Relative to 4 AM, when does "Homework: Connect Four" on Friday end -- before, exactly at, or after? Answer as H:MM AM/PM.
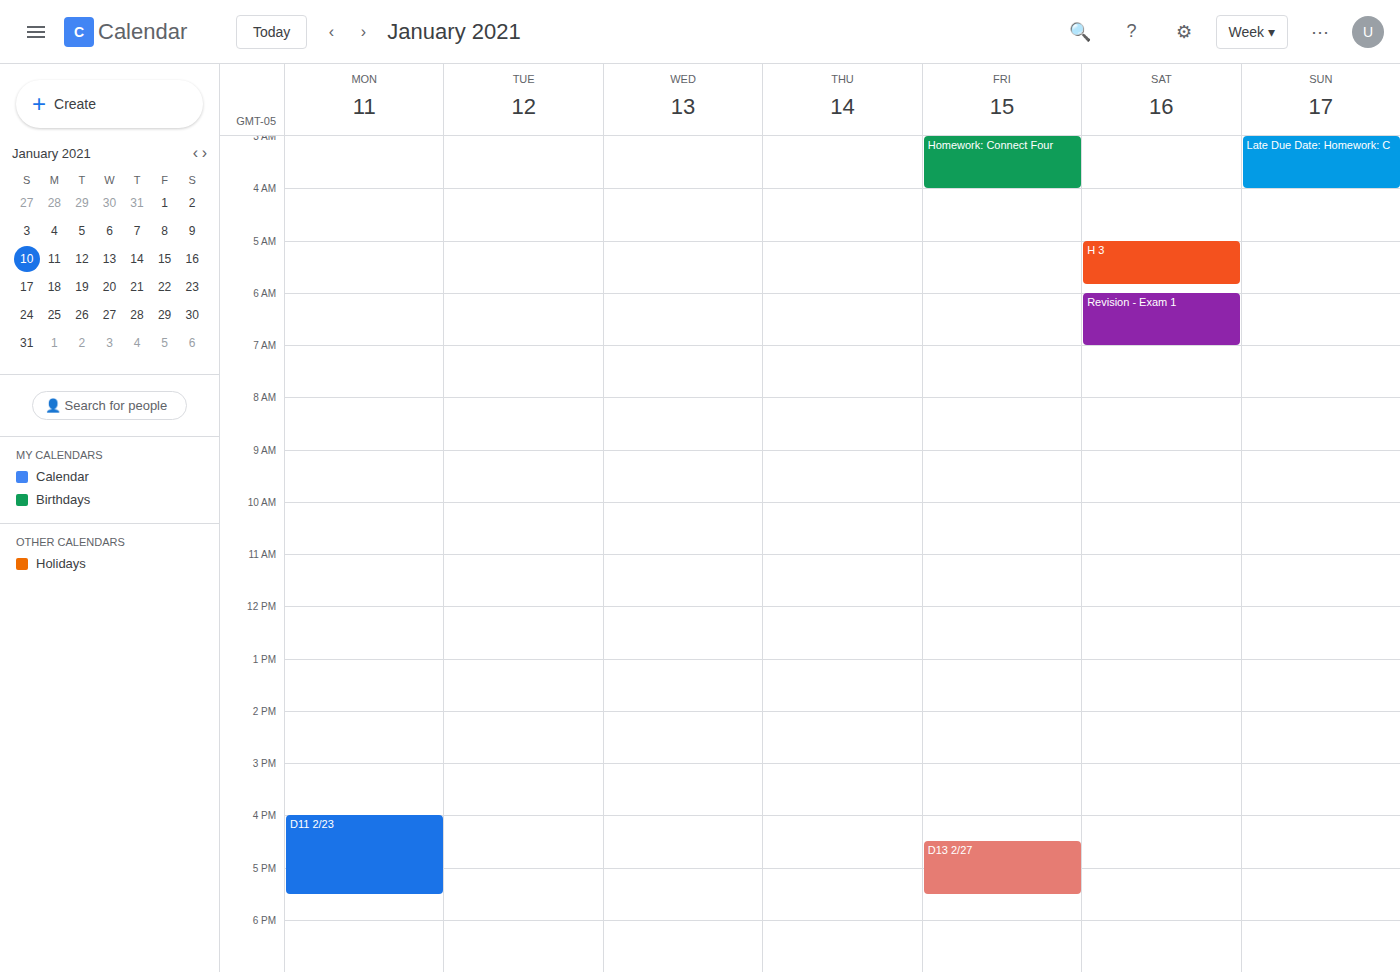
4:00 AM -- exactly at 4 AM, on the 4 AM line.